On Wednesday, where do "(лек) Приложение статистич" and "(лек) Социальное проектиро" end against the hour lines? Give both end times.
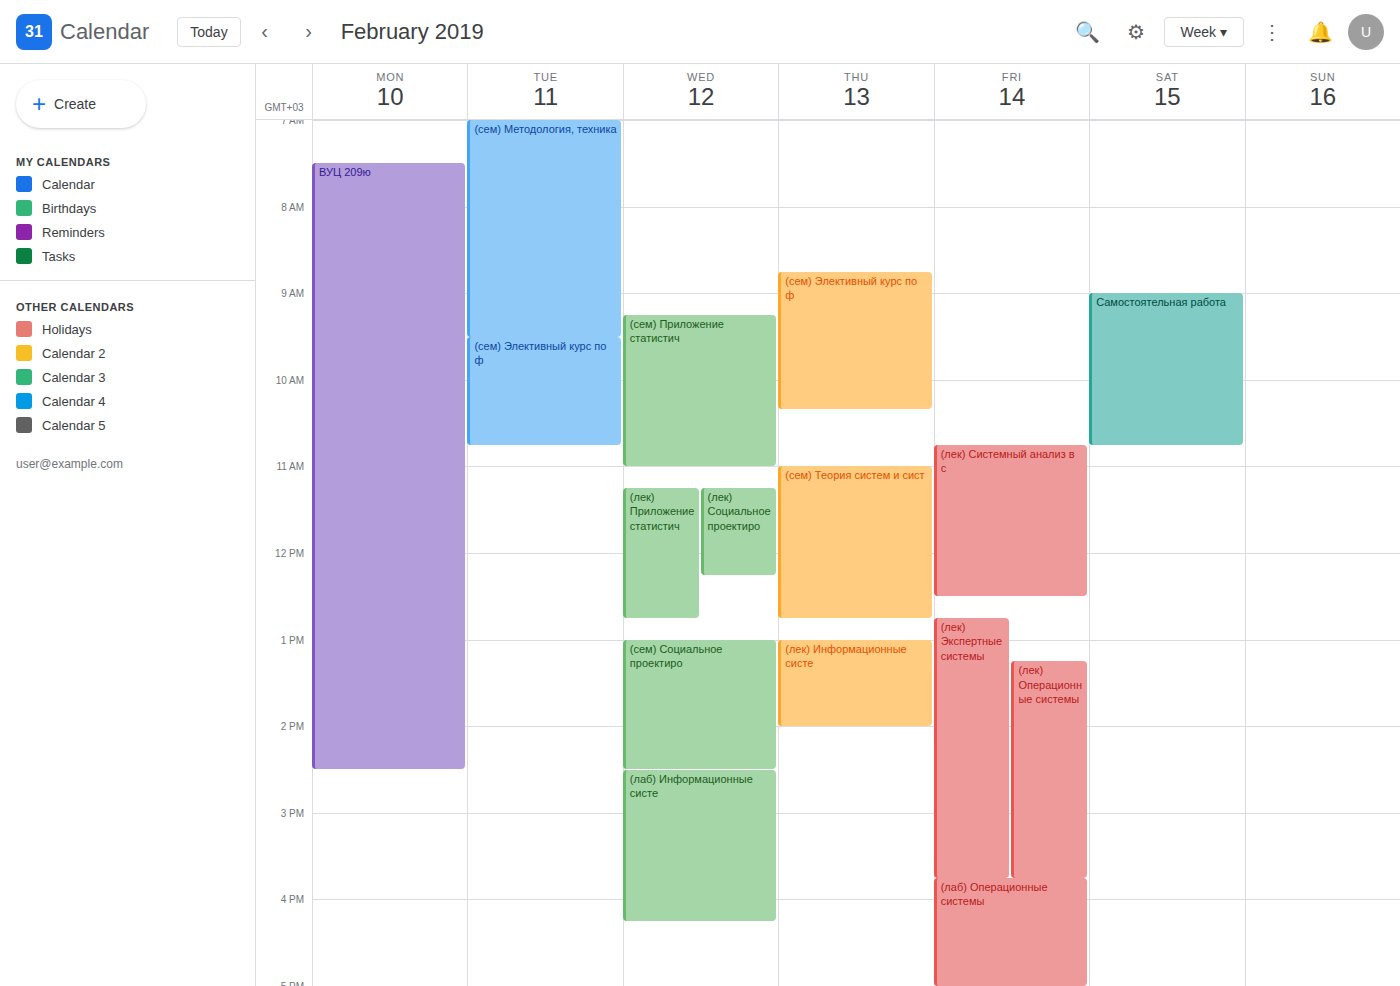
"(лек) Приложение статистич": 12:45 PM, neither: three quarters of the way from the 12 PM line to the 1 PM line. "(лек) Социальное проектиро": 12:15 PM, neither: a quarter of the way from the 12 PM line to the 1 PM line.